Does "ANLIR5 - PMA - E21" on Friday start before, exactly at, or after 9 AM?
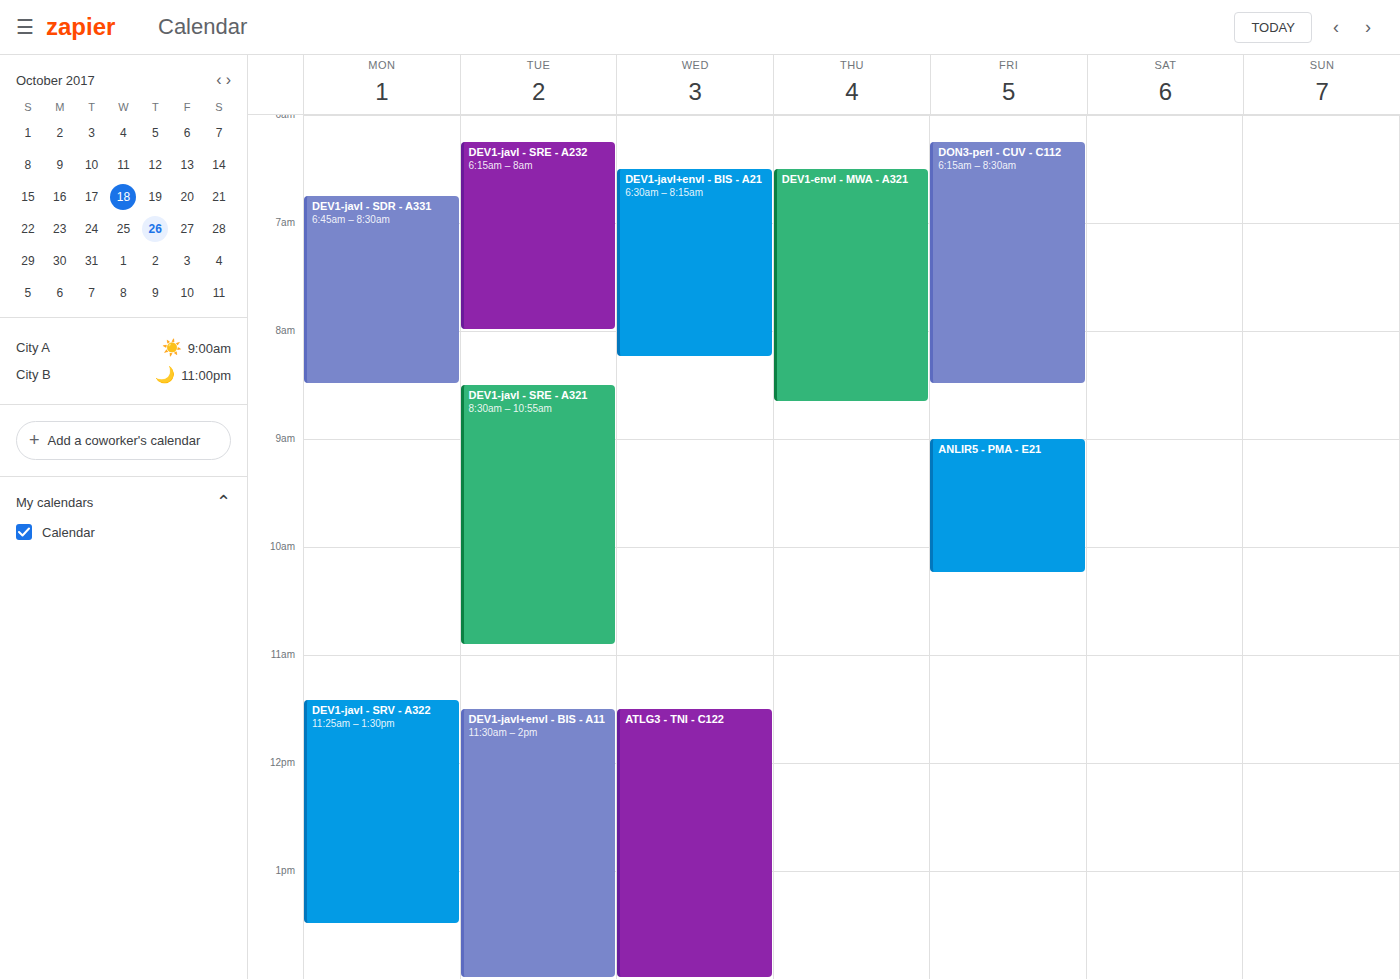
9:00 AM -- exactly at 9 AM, on the 9 AM line.